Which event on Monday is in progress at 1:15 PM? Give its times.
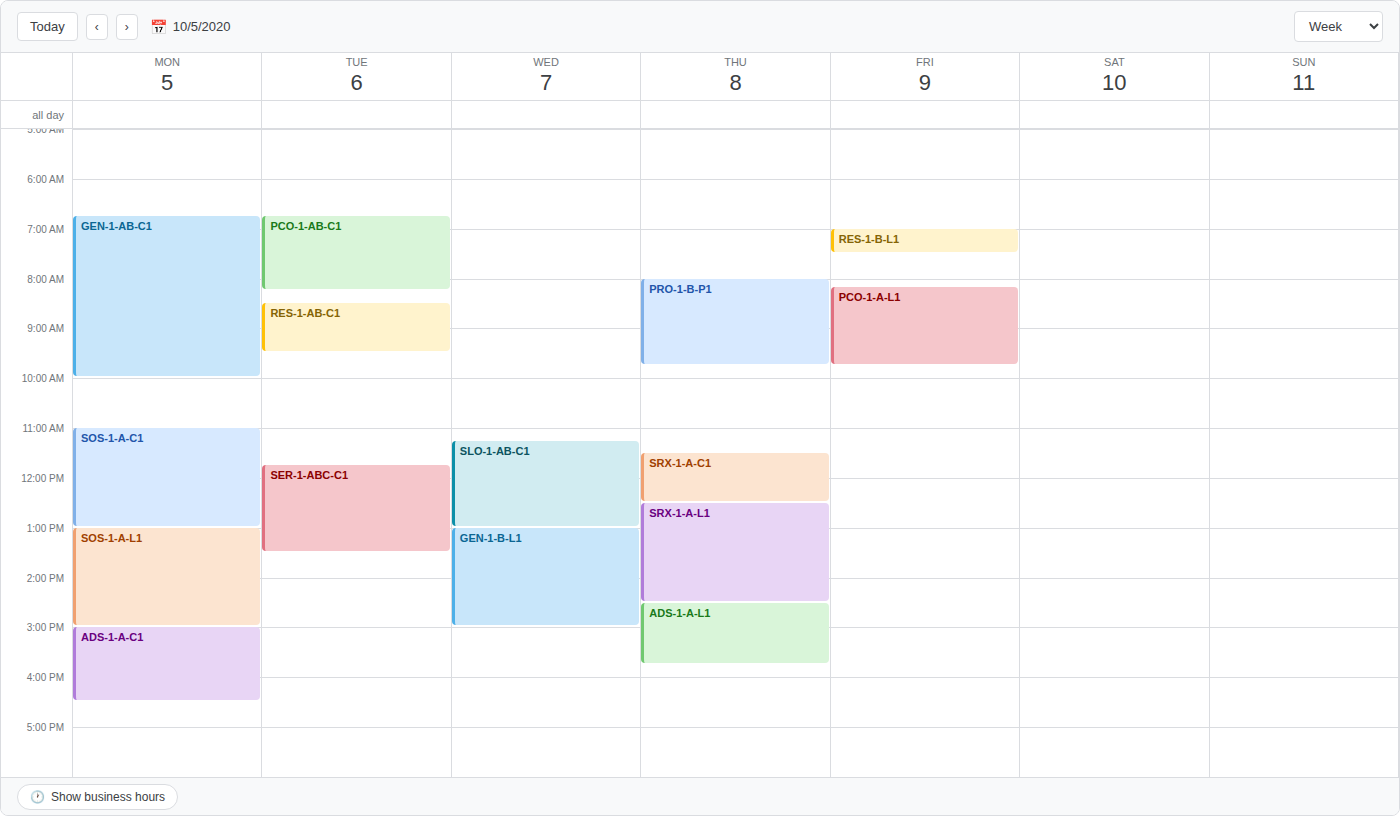
"SOS-1-A-L1", 1:00 PM to 3:00 PM